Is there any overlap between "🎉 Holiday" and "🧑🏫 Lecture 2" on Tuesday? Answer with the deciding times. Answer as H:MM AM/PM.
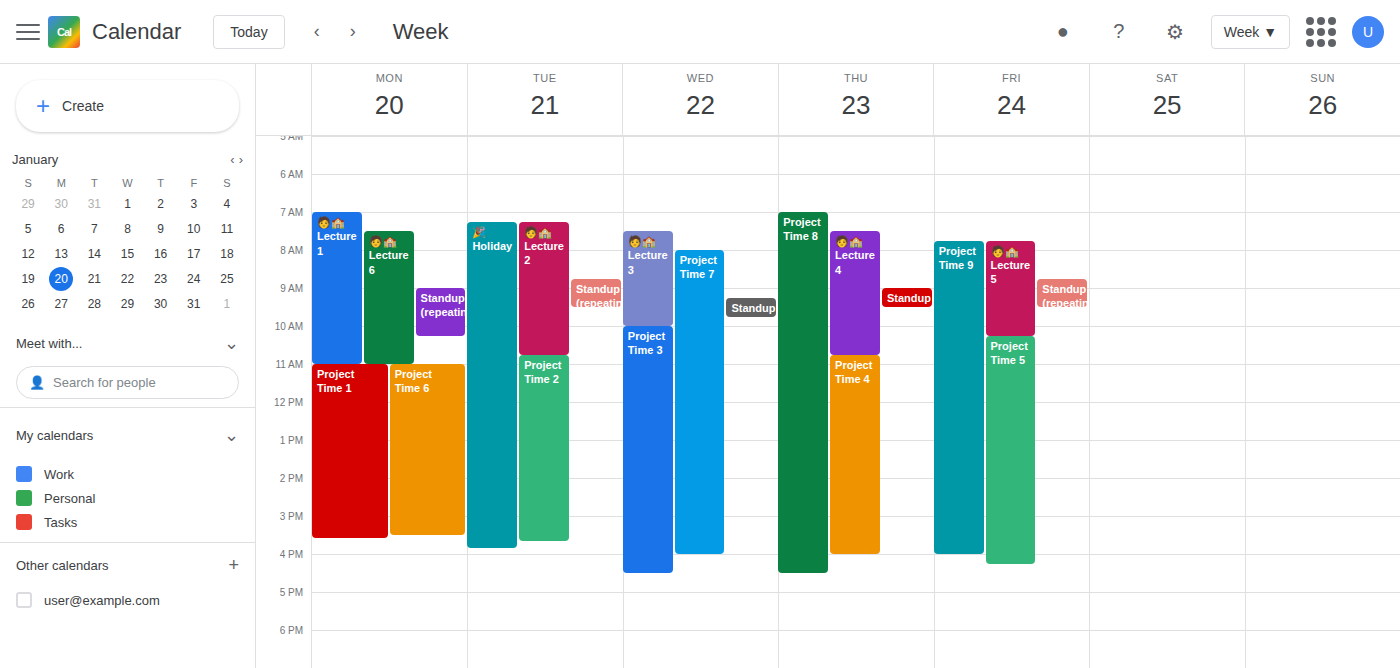
"🎉 Holiday" starts at 7:15 AM, before "🧑🏫 Lecture 2" ends at 10:45 AM -- they overlap.